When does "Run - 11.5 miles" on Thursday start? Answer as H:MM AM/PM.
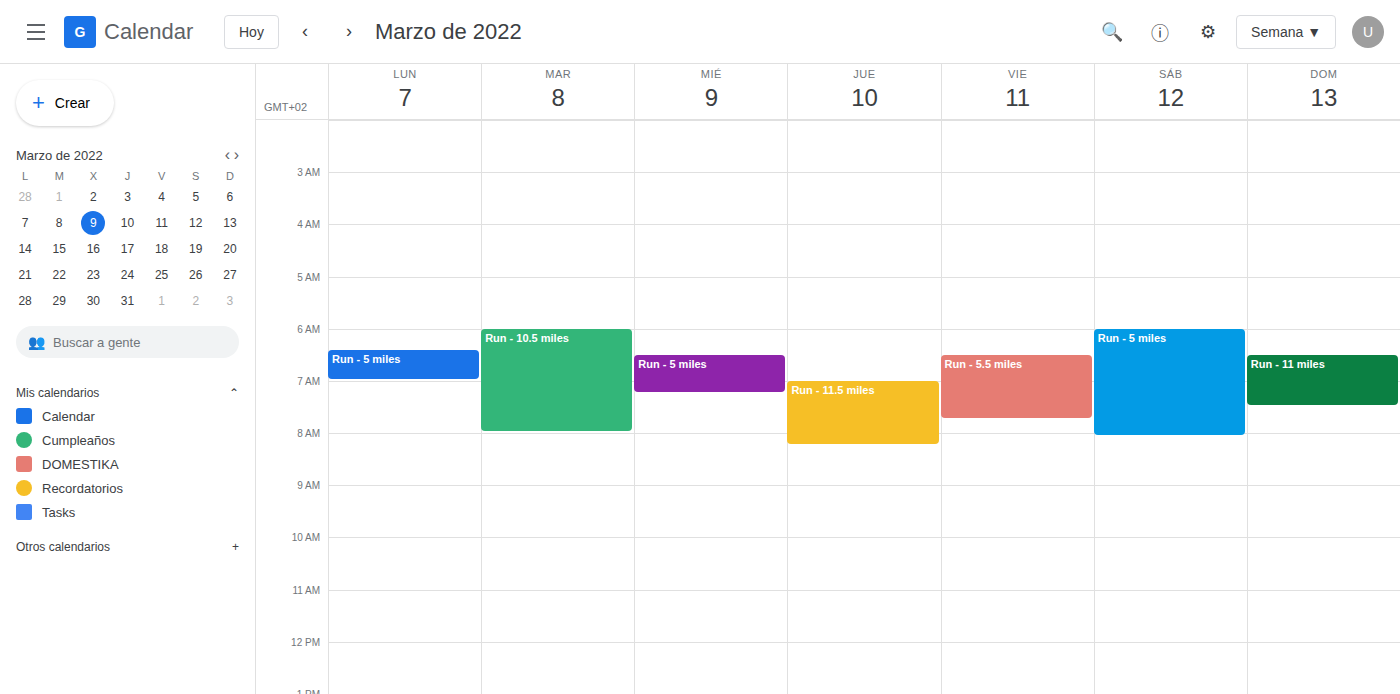
7:00 AM